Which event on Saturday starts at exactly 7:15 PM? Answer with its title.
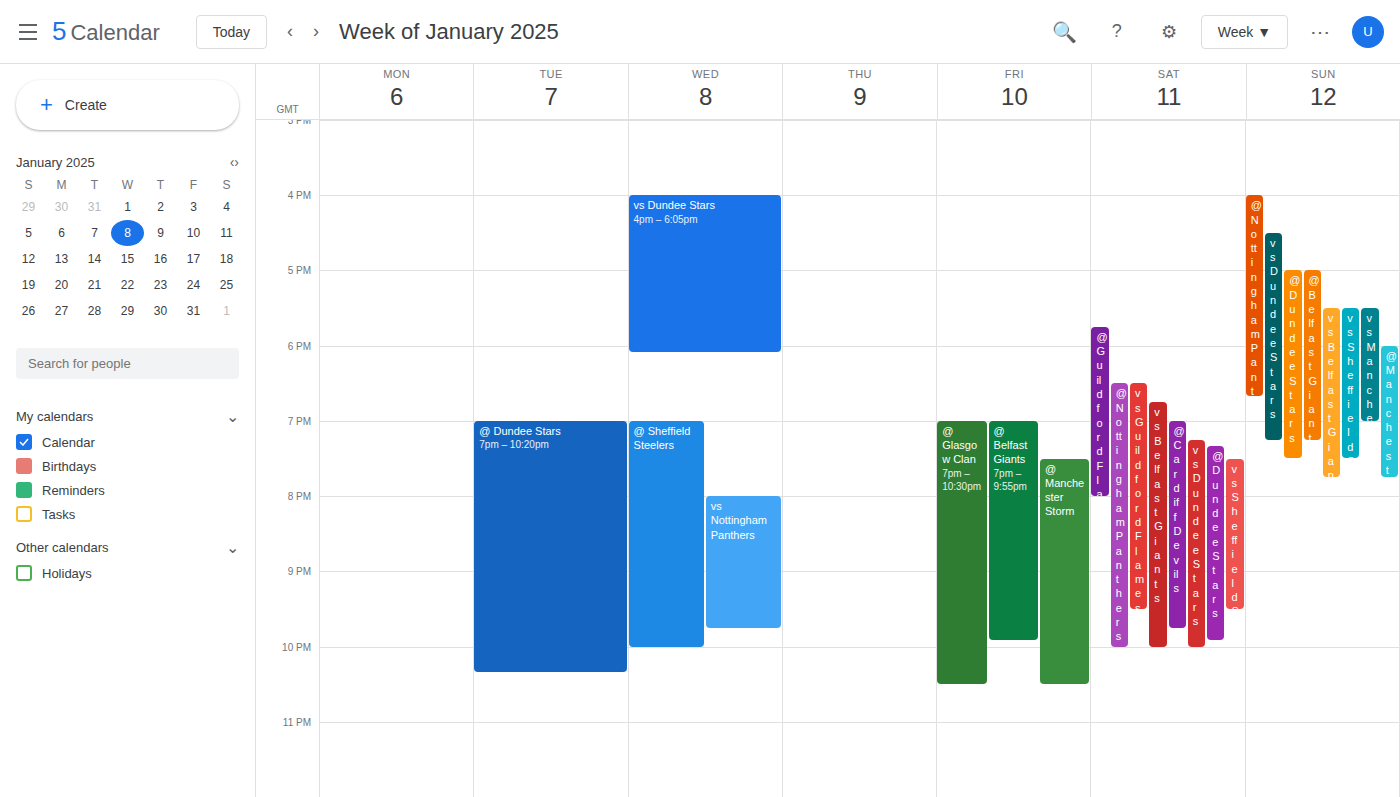
"vs Dundee Stars"